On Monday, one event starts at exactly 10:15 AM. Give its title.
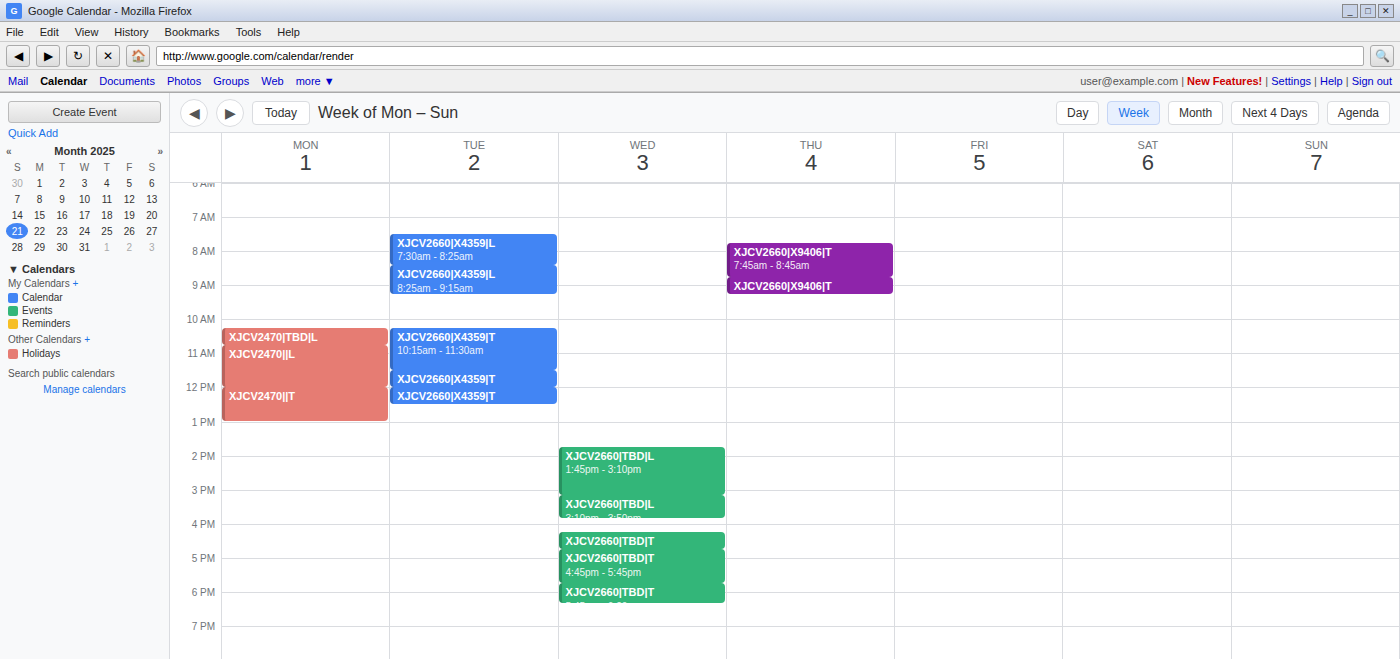
"XJCV2470|TBD|L"